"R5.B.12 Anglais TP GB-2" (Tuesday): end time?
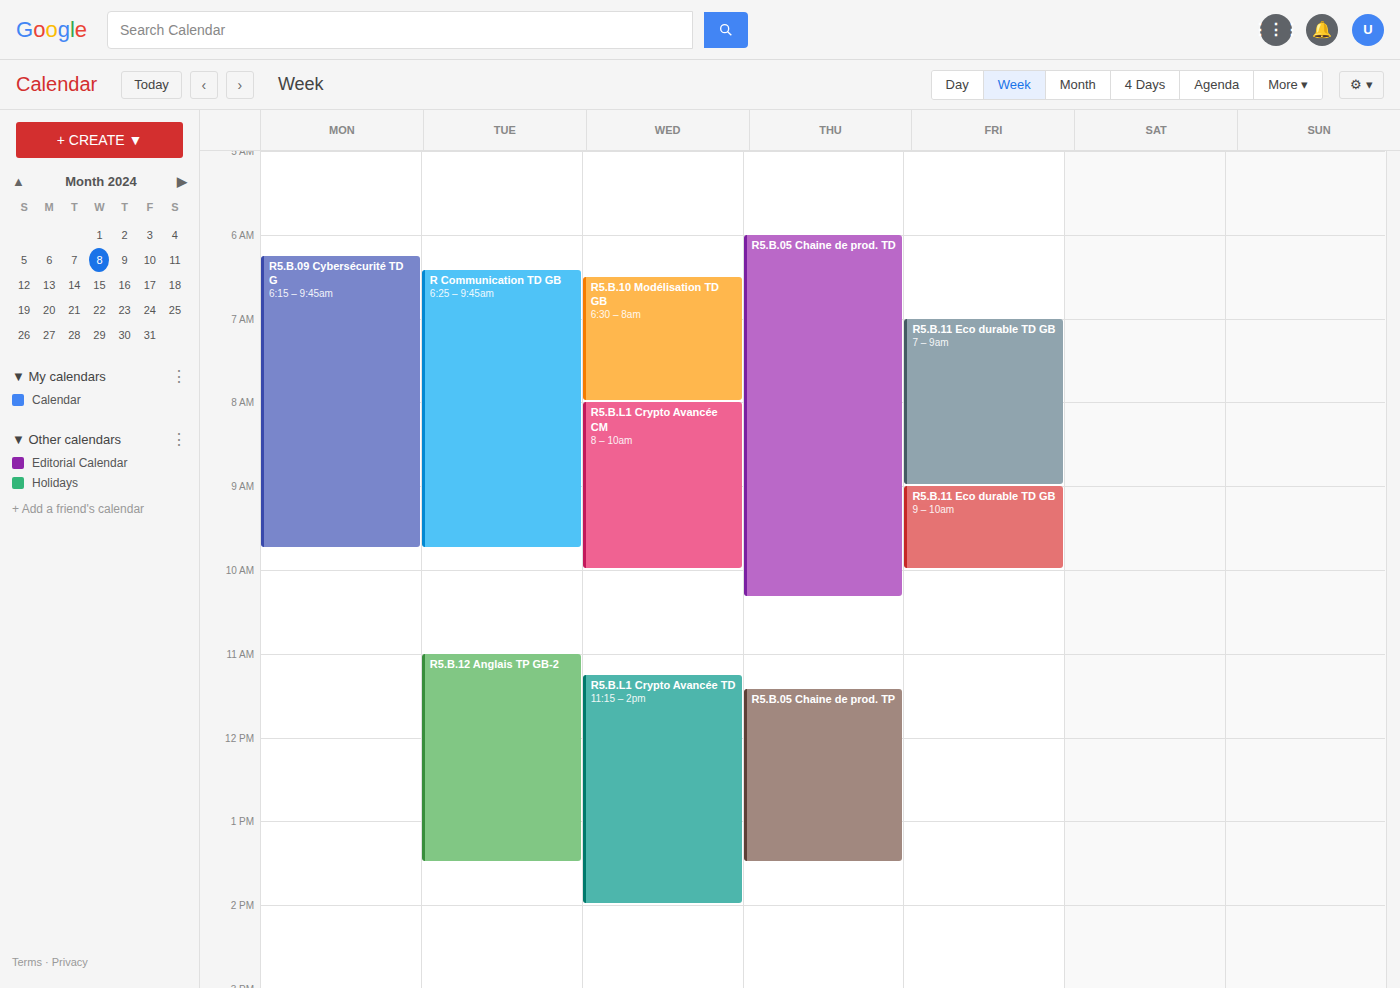
1:30 PM